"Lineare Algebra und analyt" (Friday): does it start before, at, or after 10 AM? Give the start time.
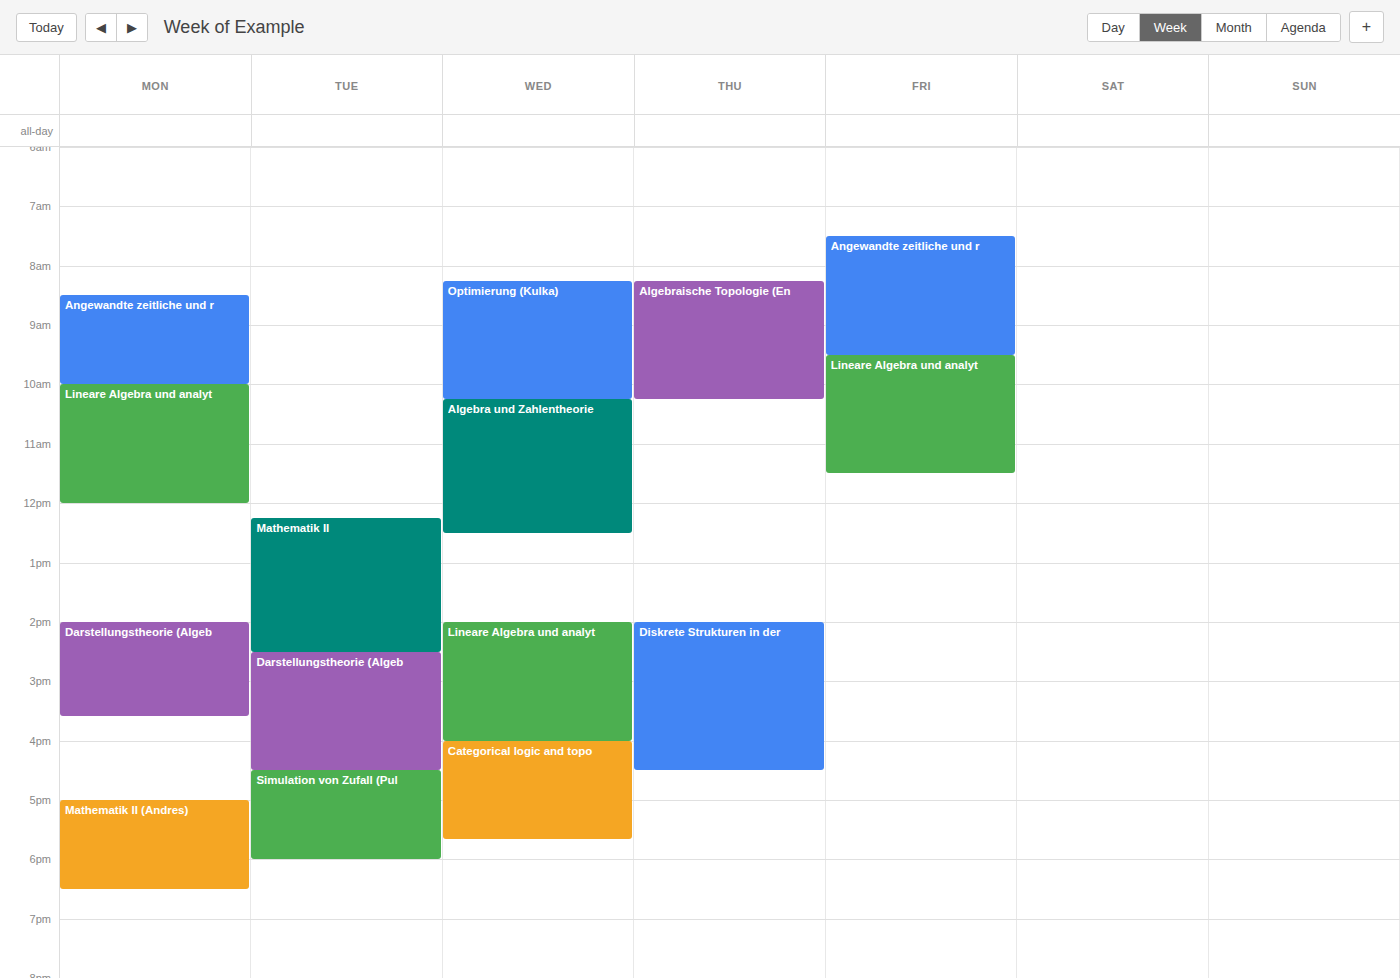
9:30 AM -- before 10 AM, 30 minutes above the 10 AM line.